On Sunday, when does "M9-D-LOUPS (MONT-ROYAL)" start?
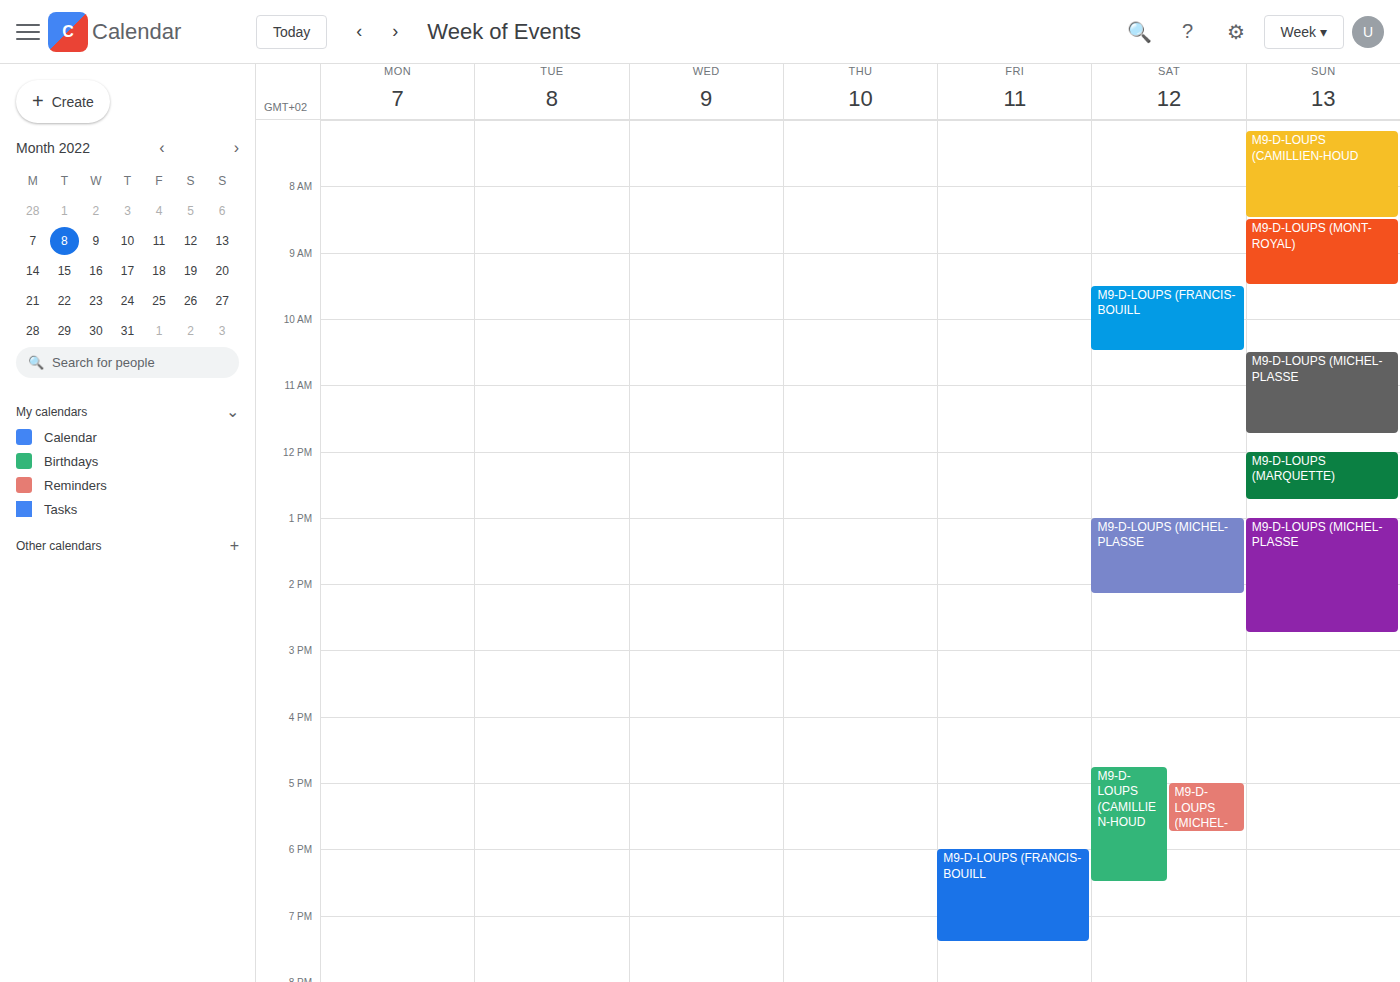
8:30 AM